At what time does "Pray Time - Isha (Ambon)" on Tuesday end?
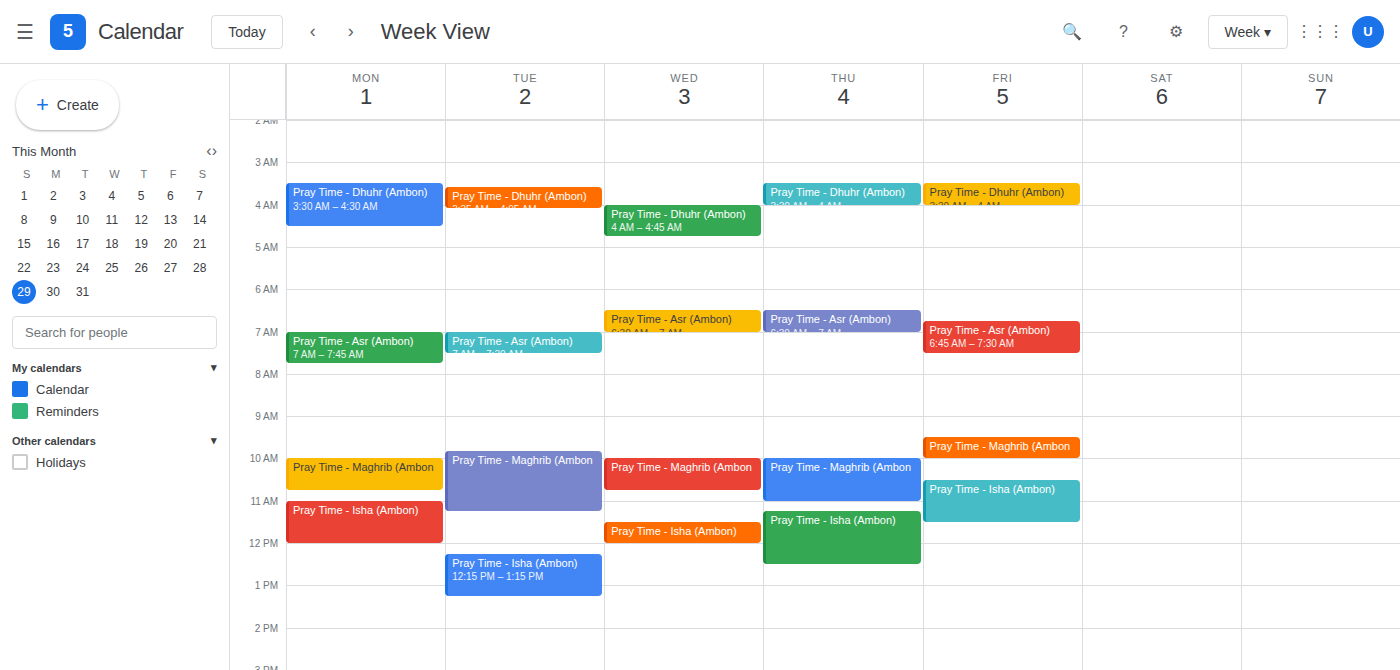
1:15 PM